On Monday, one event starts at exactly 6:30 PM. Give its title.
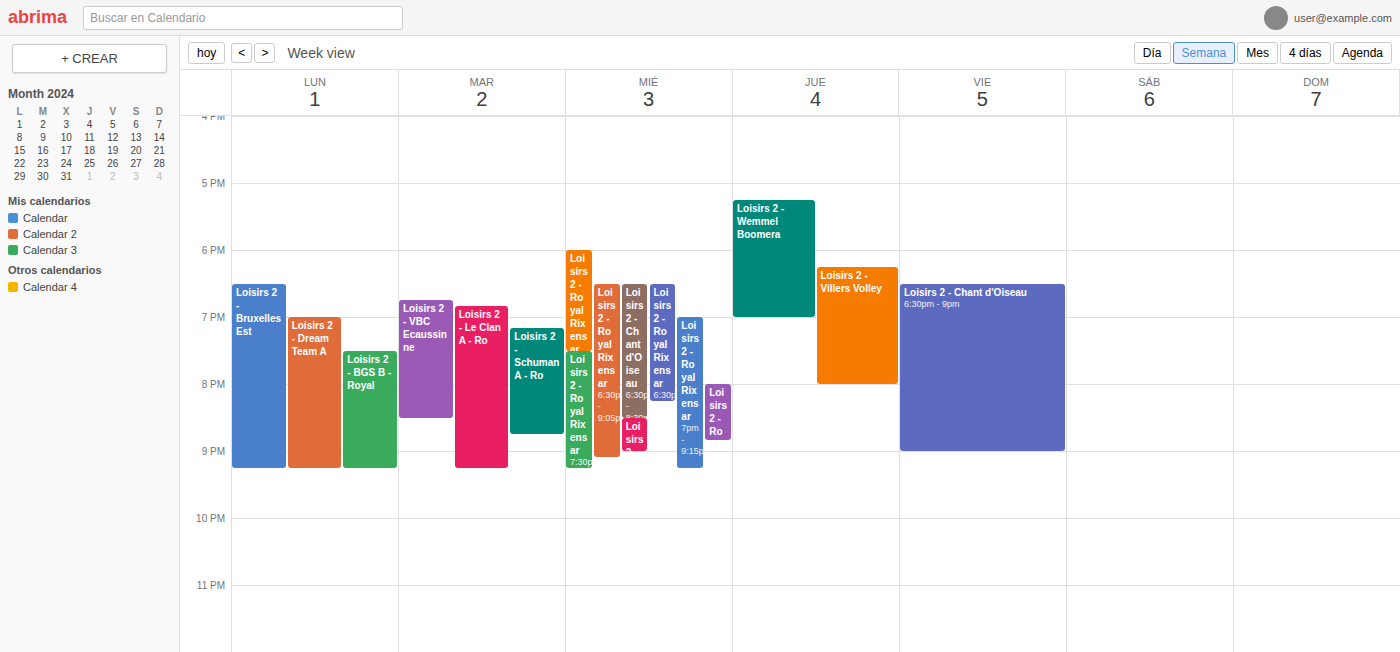
"Loisirs 2 - Bruxelles Est"